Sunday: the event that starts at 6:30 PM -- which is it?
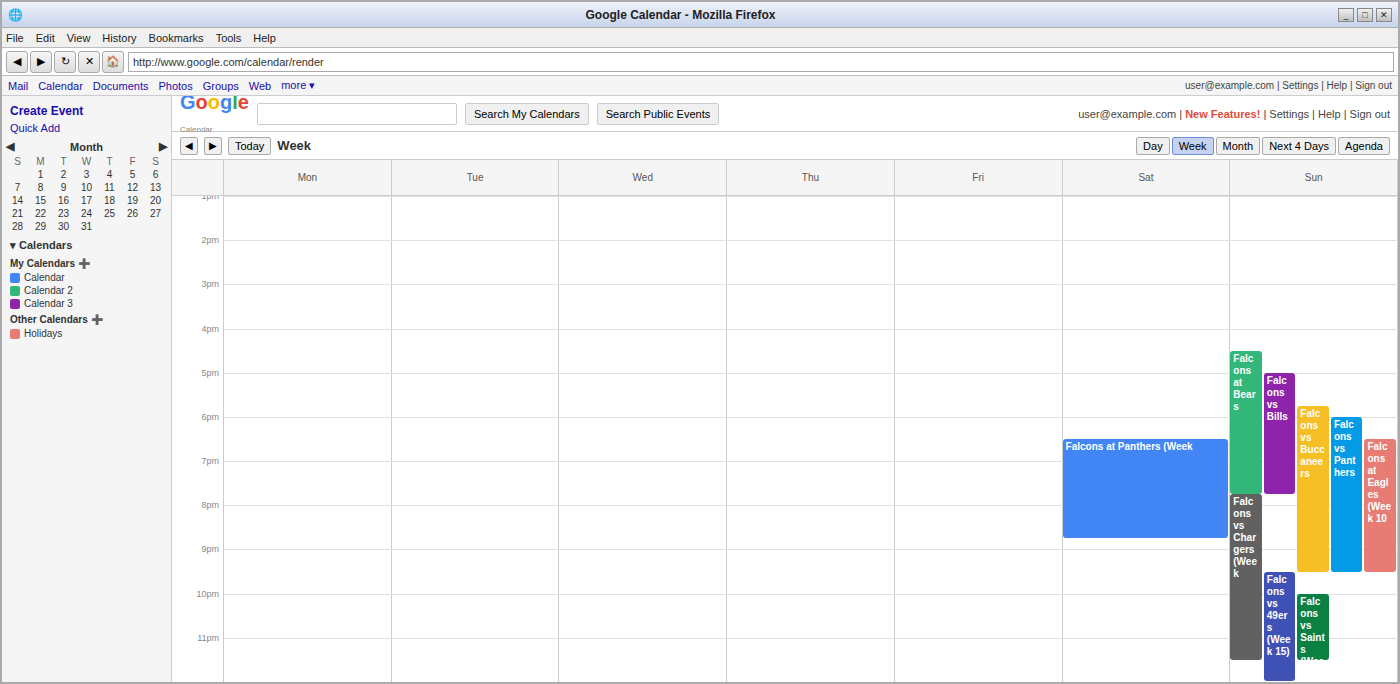
"Falcons at Eagles (Week 10"